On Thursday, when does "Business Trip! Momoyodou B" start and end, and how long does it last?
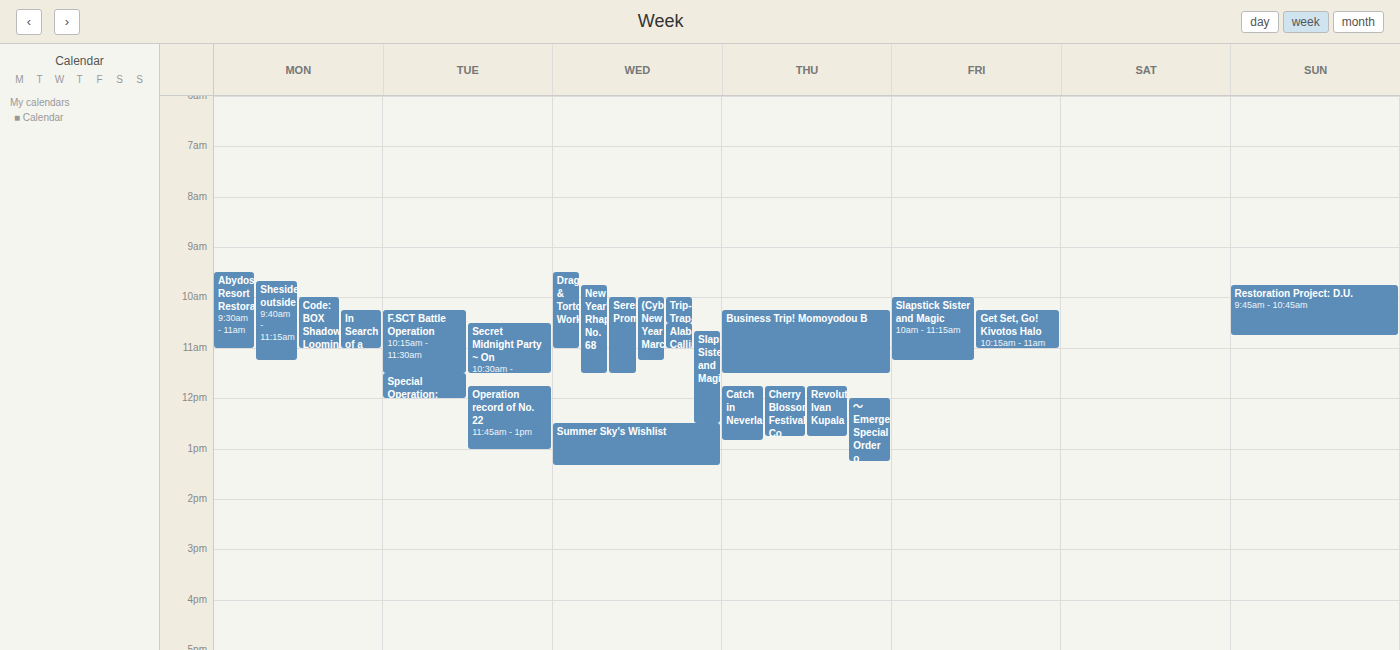
10:15 AM to 11:30 AM, 1 hour 15 minutes